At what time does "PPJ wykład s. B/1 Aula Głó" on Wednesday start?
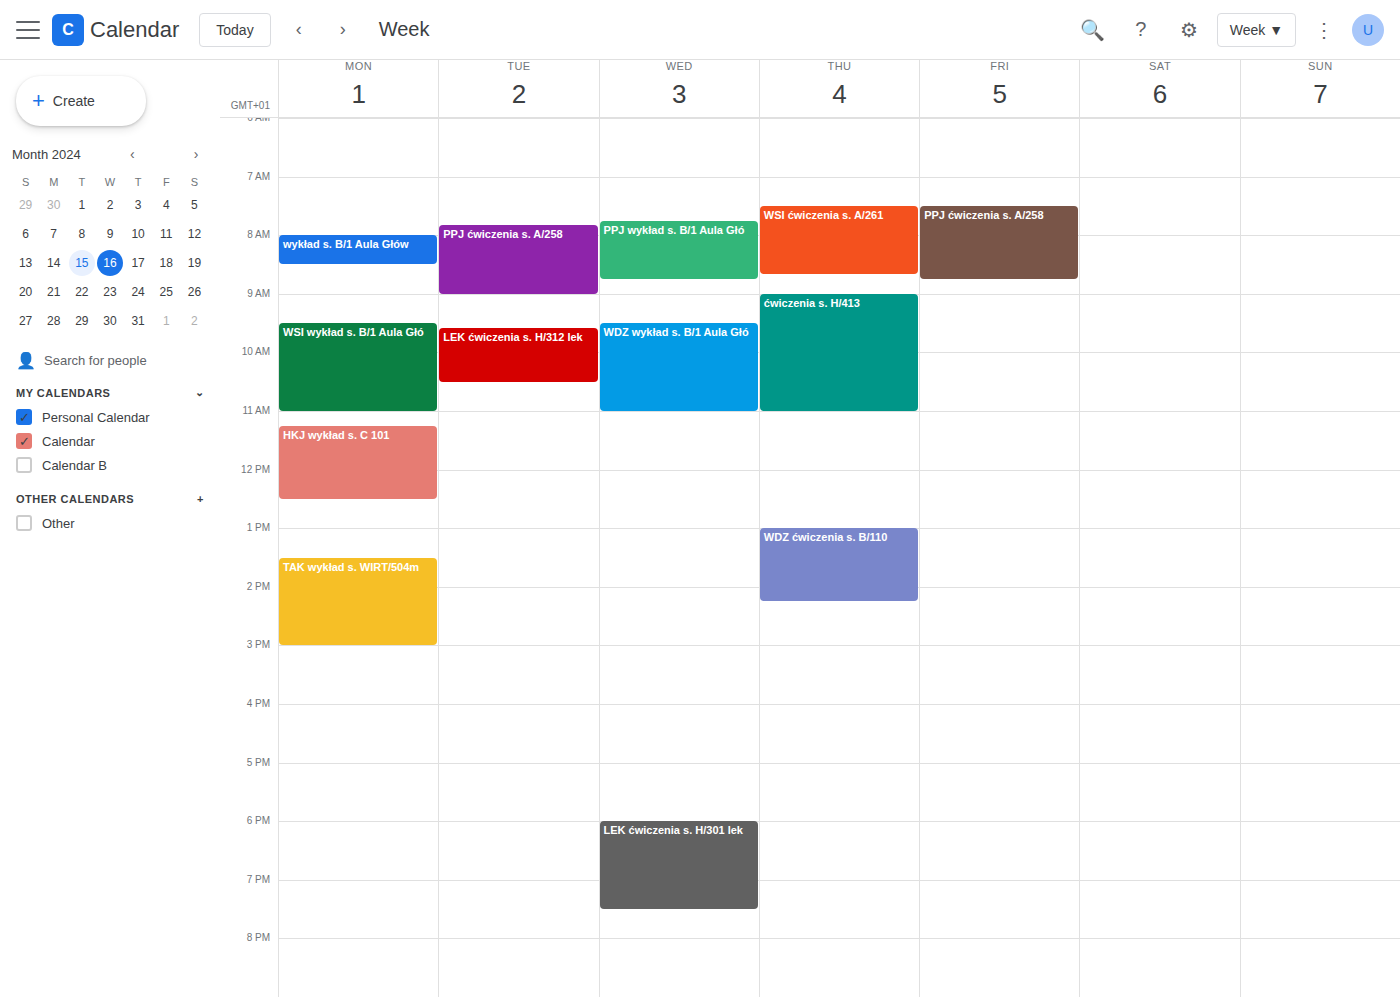
7:45 AM